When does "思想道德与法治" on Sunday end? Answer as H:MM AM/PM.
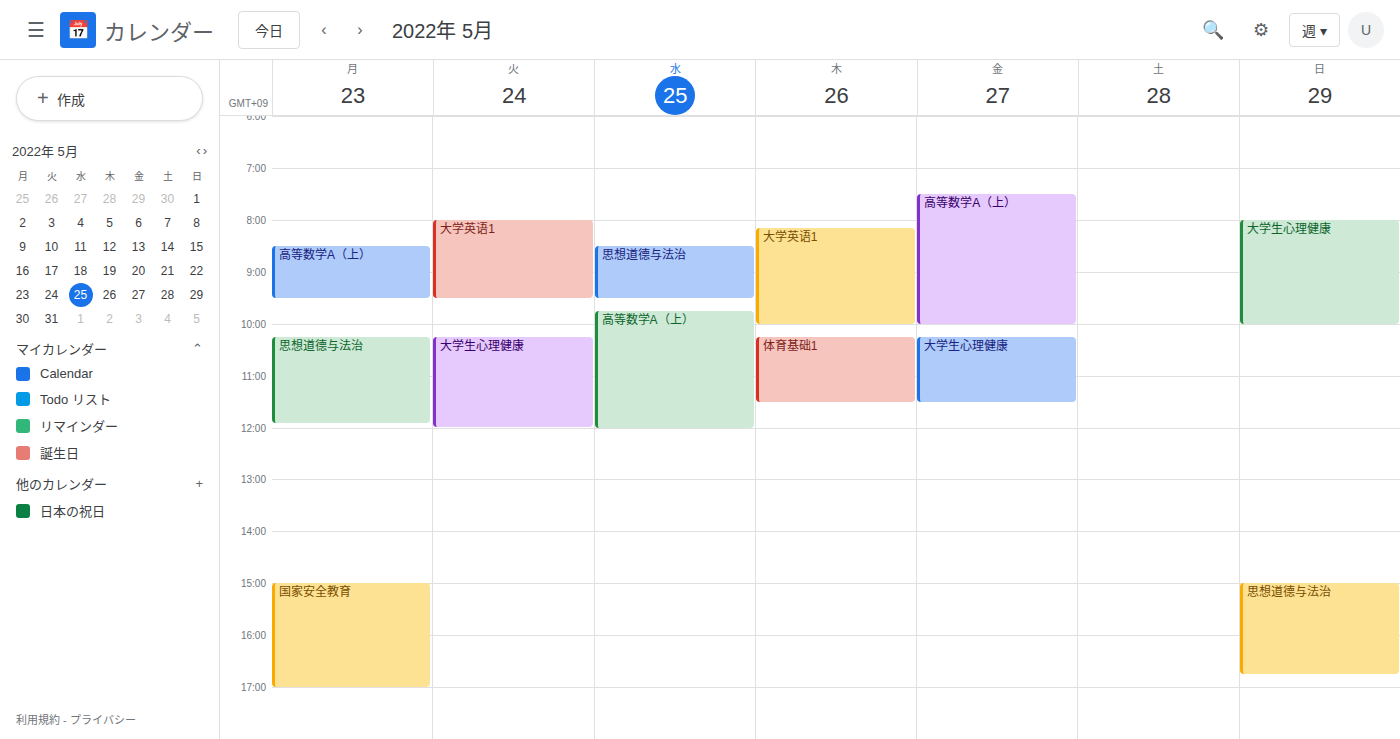
4:45 PM